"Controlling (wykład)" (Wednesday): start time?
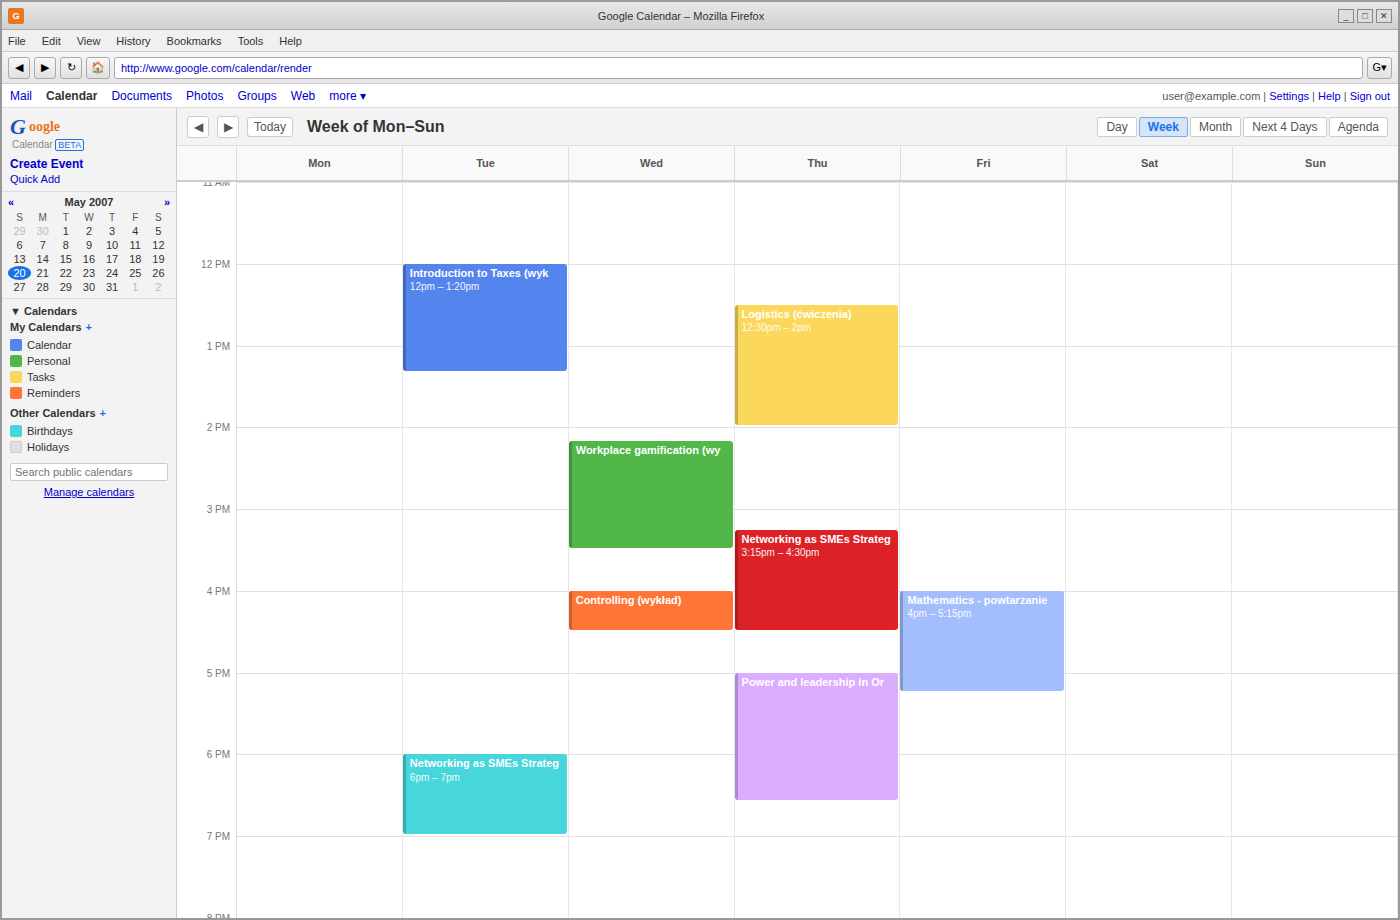
4:00 PM